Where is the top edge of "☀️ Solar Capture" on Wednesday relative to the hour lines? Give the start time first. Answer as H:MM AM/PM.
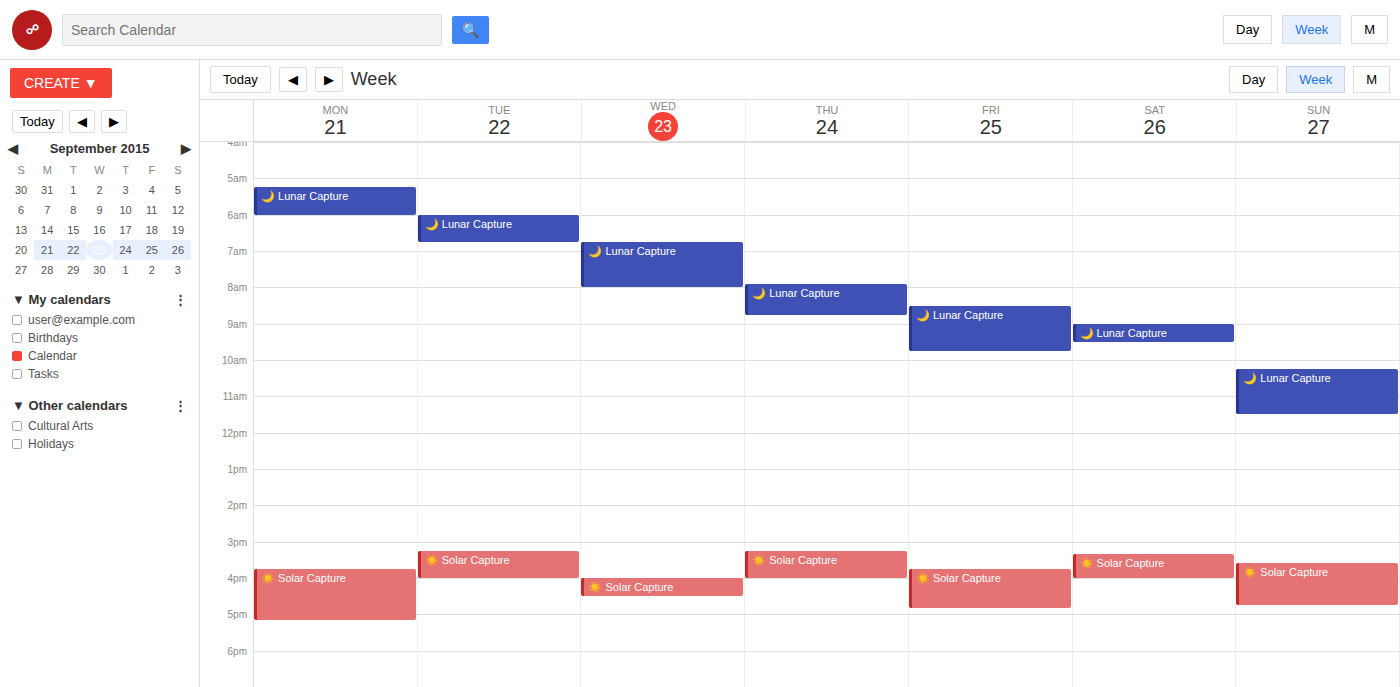
4:00 PM -- exactly on the 4 PM line.